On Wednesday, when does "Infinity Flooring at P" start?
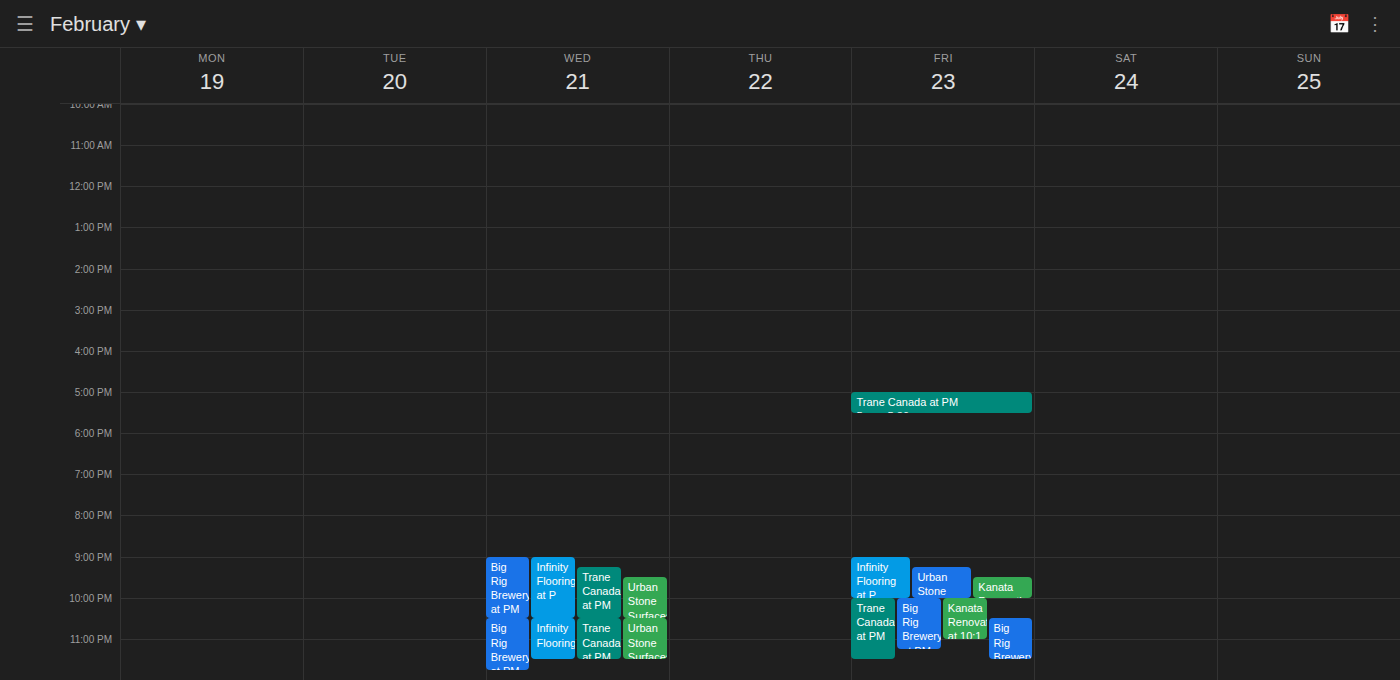
9:00 PM